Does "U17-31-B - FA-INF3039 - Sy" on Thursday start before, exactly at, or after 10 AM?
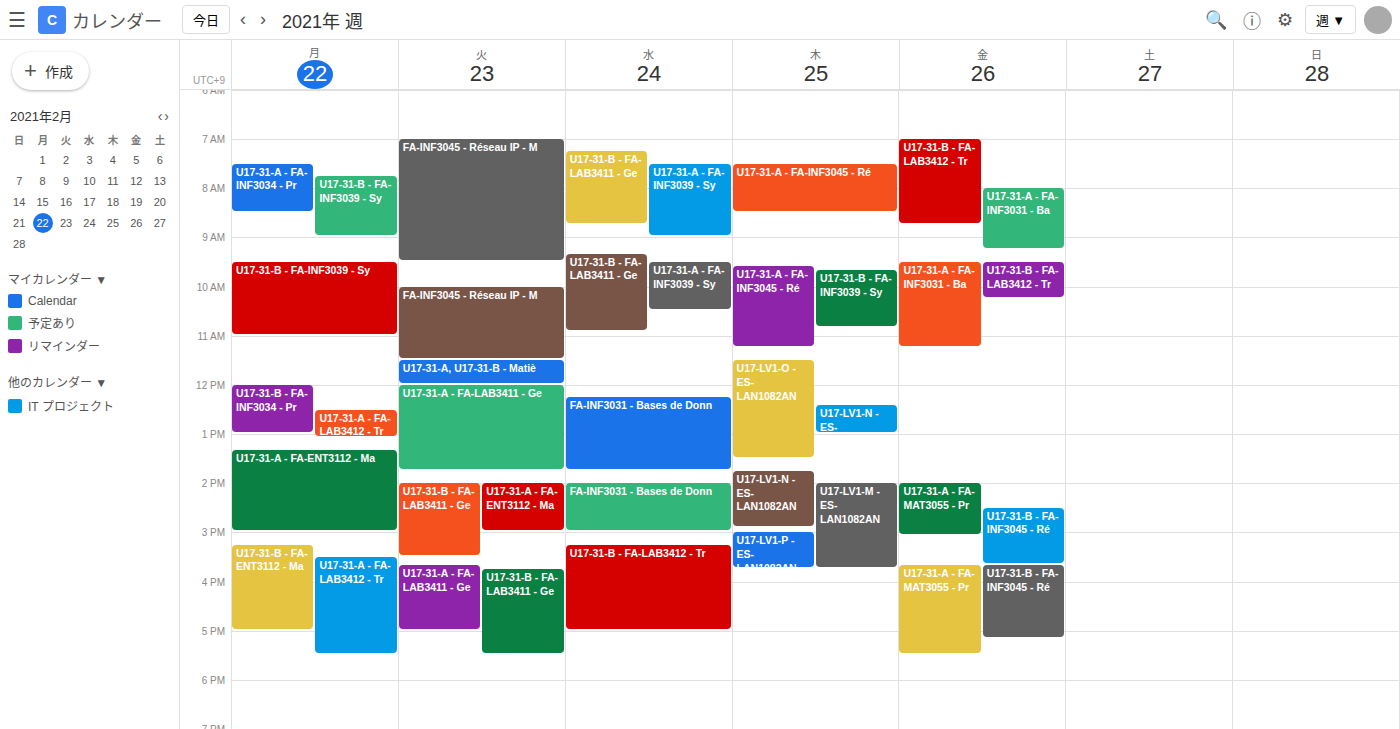
9:40 AM -- before 10 AM, 20 minutes above the 10 AM line.